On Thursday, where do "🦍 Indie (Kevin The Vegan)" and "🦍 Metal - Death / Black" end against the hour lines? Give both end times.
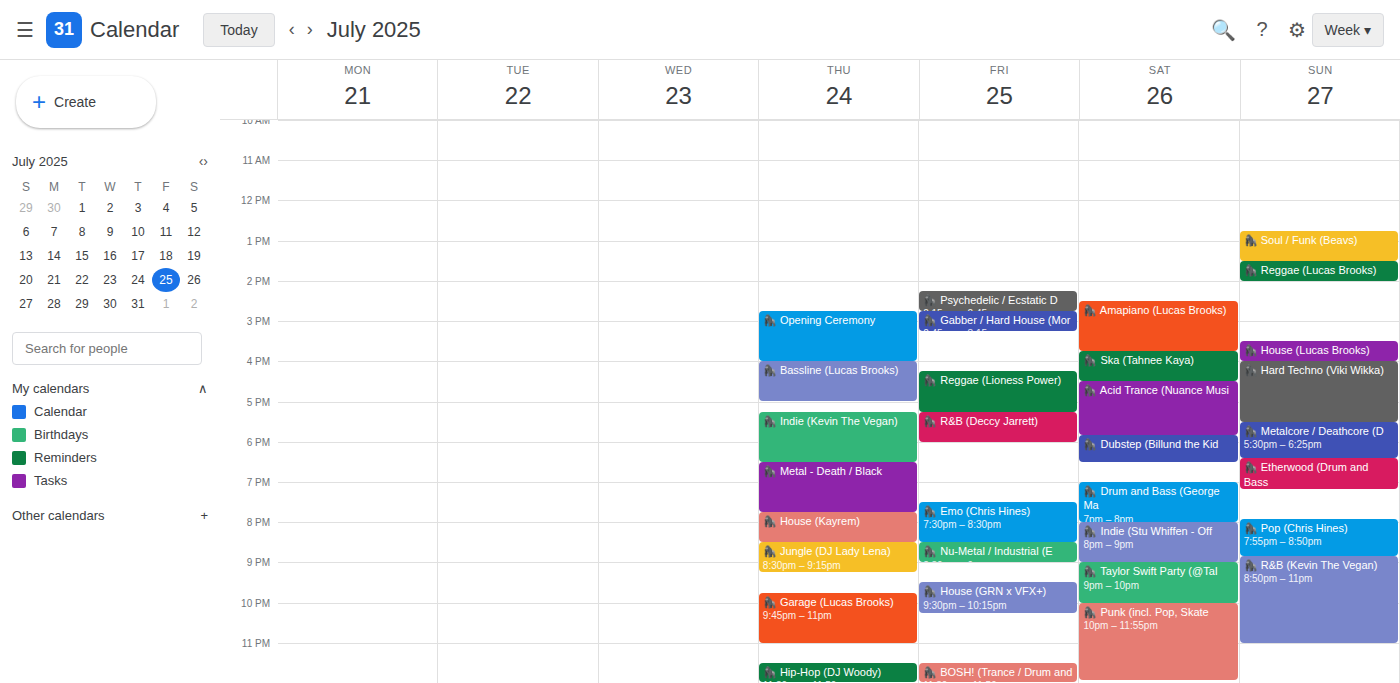
"🦍 Indie (Kevin The Vegan)": 6:30 PM, halfway between the 6 PM and 7 PM lines. "🦍 Metal - Death / Black": 7:45 PM, neither: three quarters of the way from the 7 PM line to the 8 PM line.